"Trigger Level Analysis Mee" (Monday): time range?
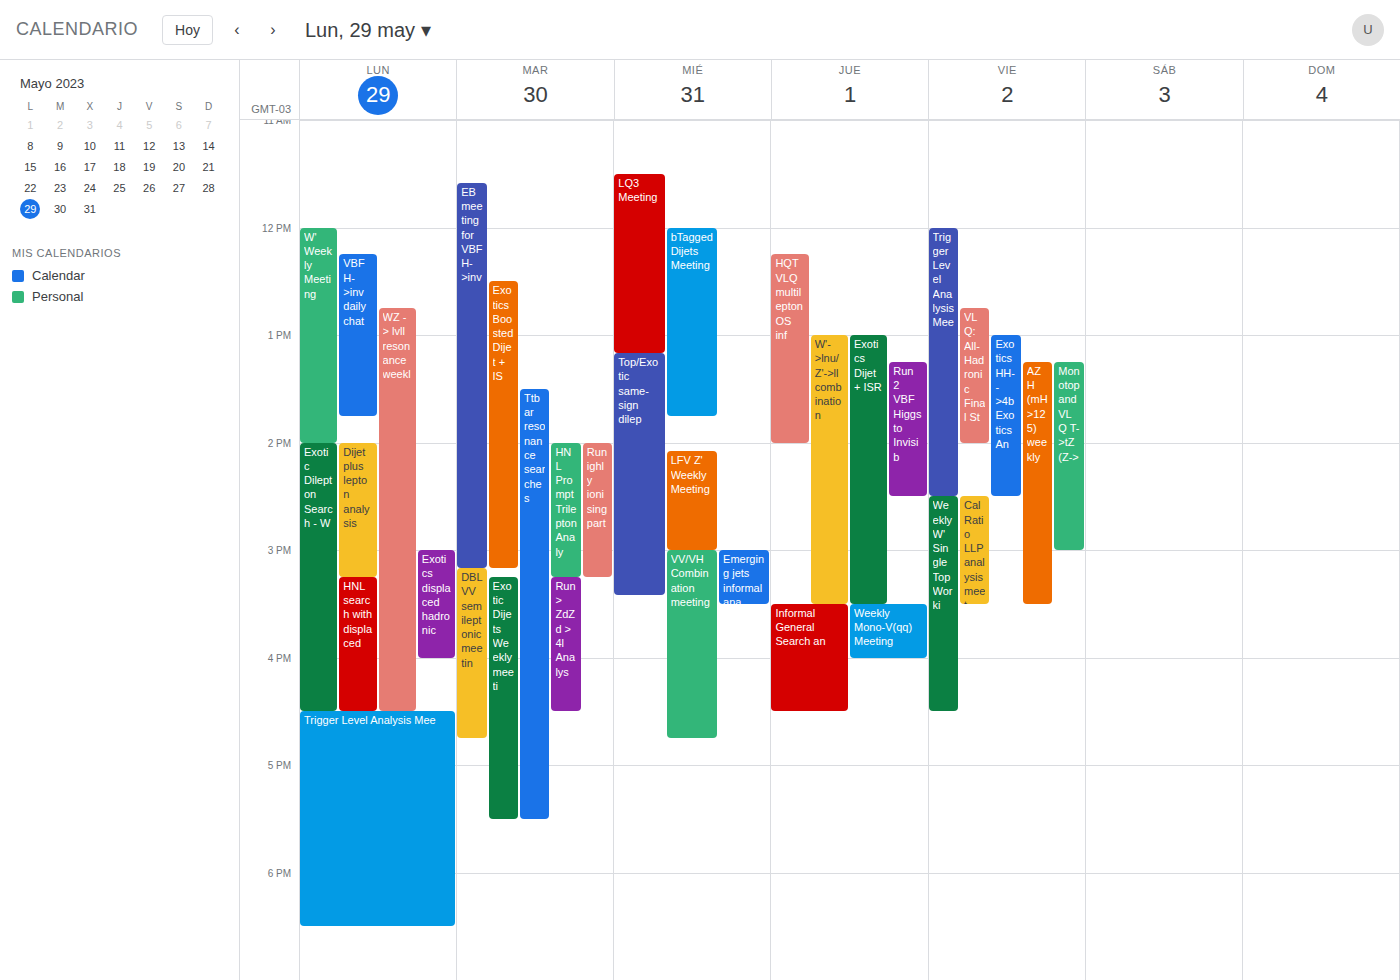
4:30 PM to 6:30 PM